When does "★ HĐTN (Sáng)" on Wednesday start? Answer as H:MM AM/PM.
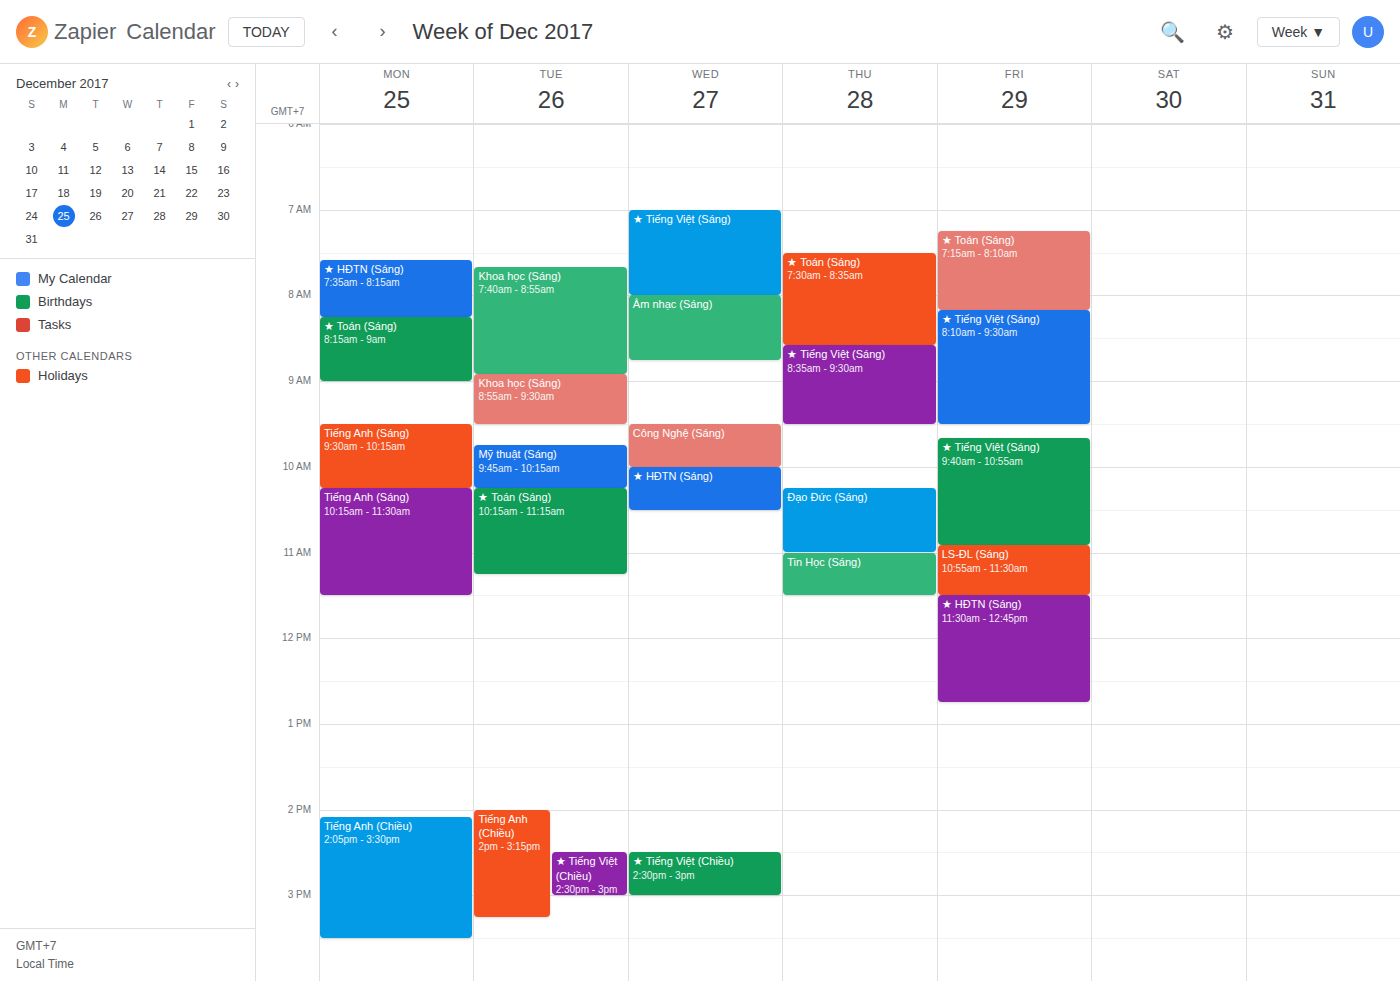
10:00 AM